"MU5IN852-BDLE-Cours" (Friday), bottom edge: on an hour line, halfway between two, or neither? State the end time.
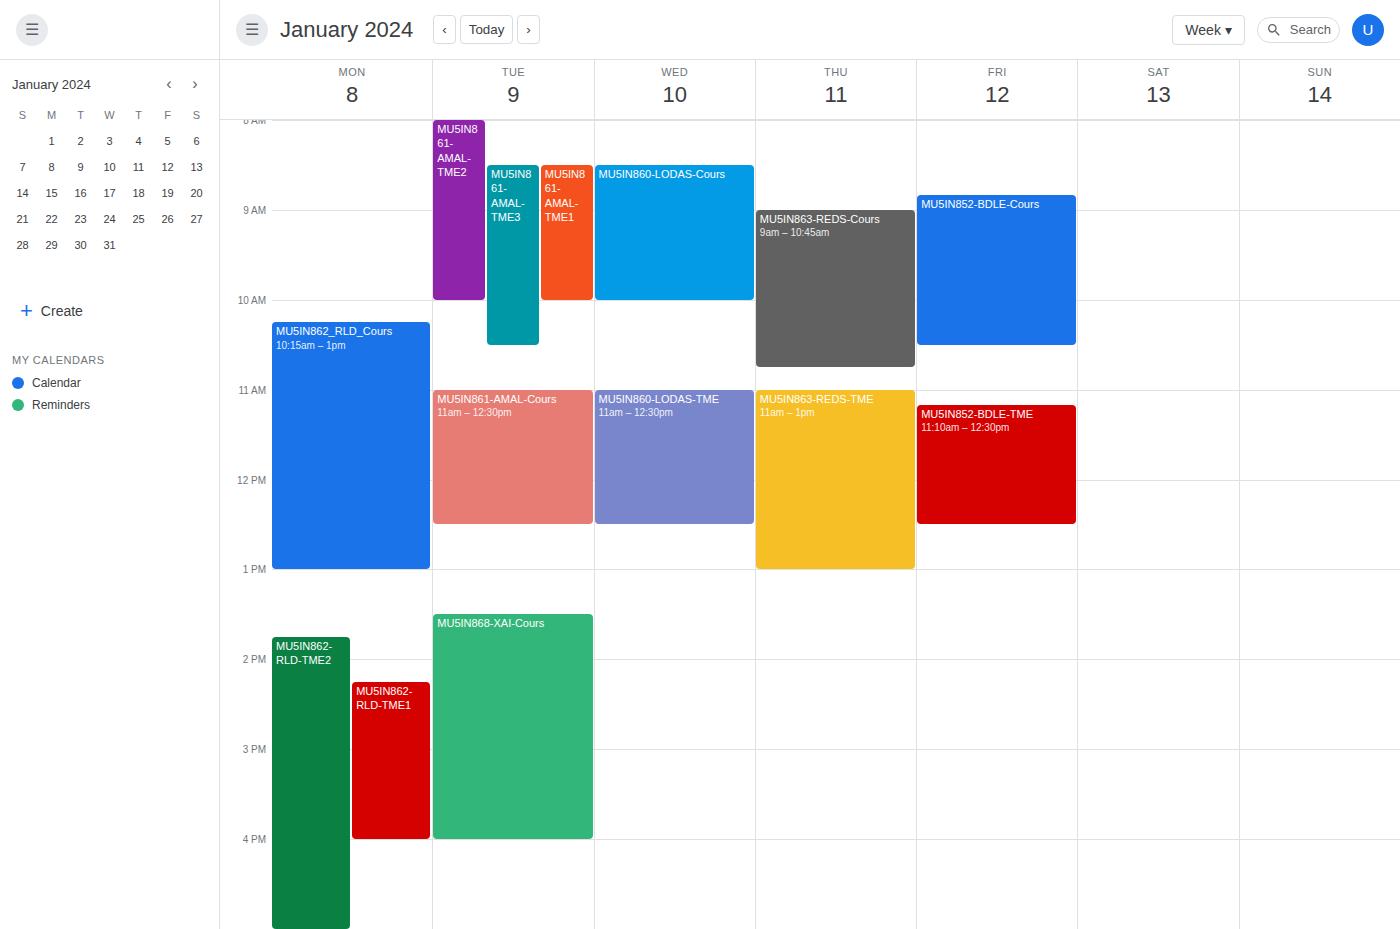
10:30 AM -- halfway between the 10 AM and 11 AM lines.